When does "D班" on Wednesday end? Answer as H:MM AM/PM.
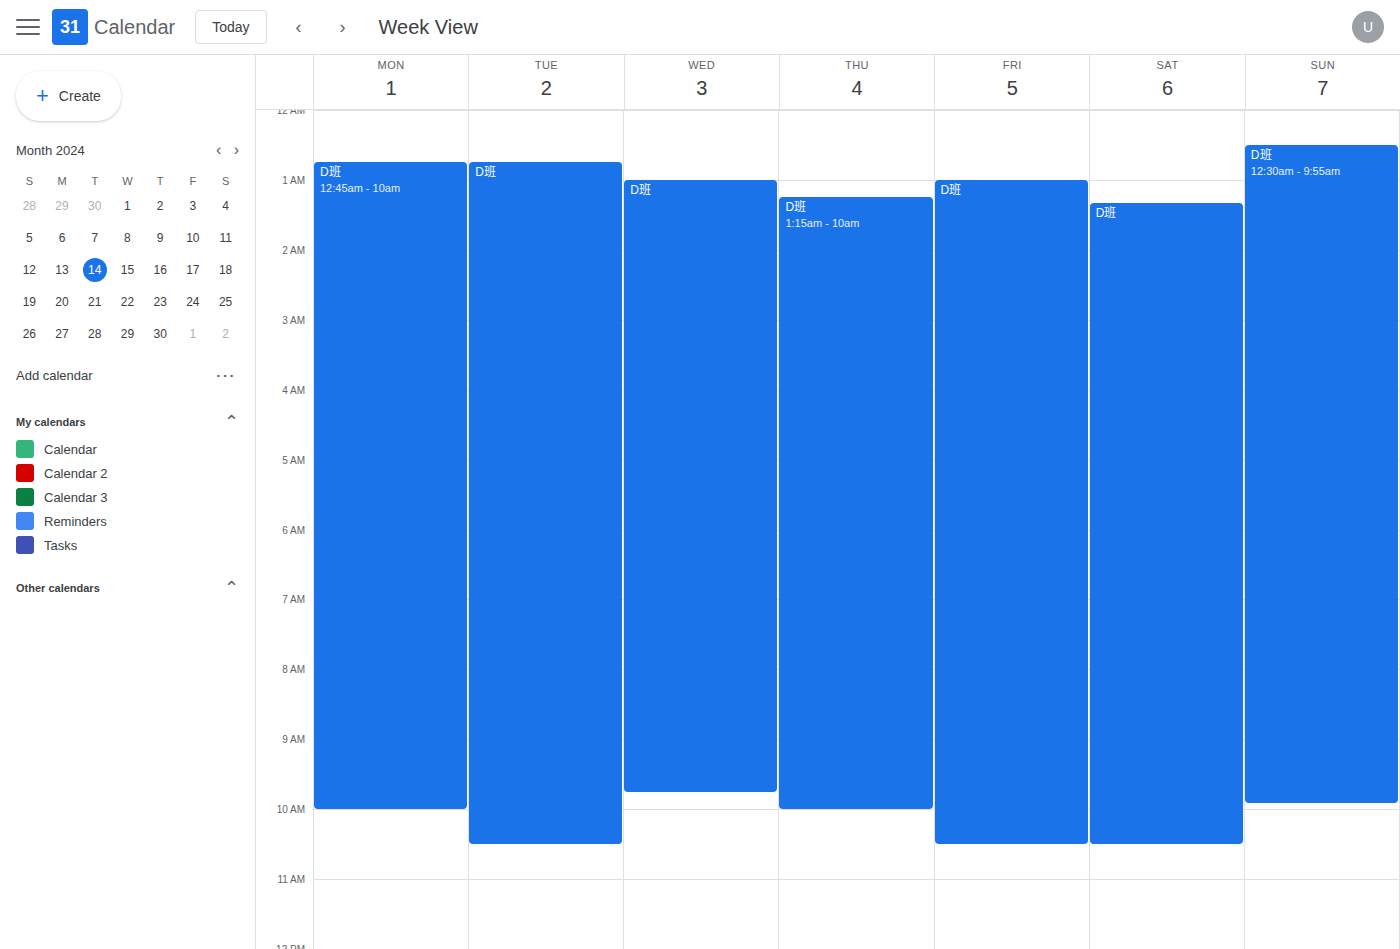
9:45 AM